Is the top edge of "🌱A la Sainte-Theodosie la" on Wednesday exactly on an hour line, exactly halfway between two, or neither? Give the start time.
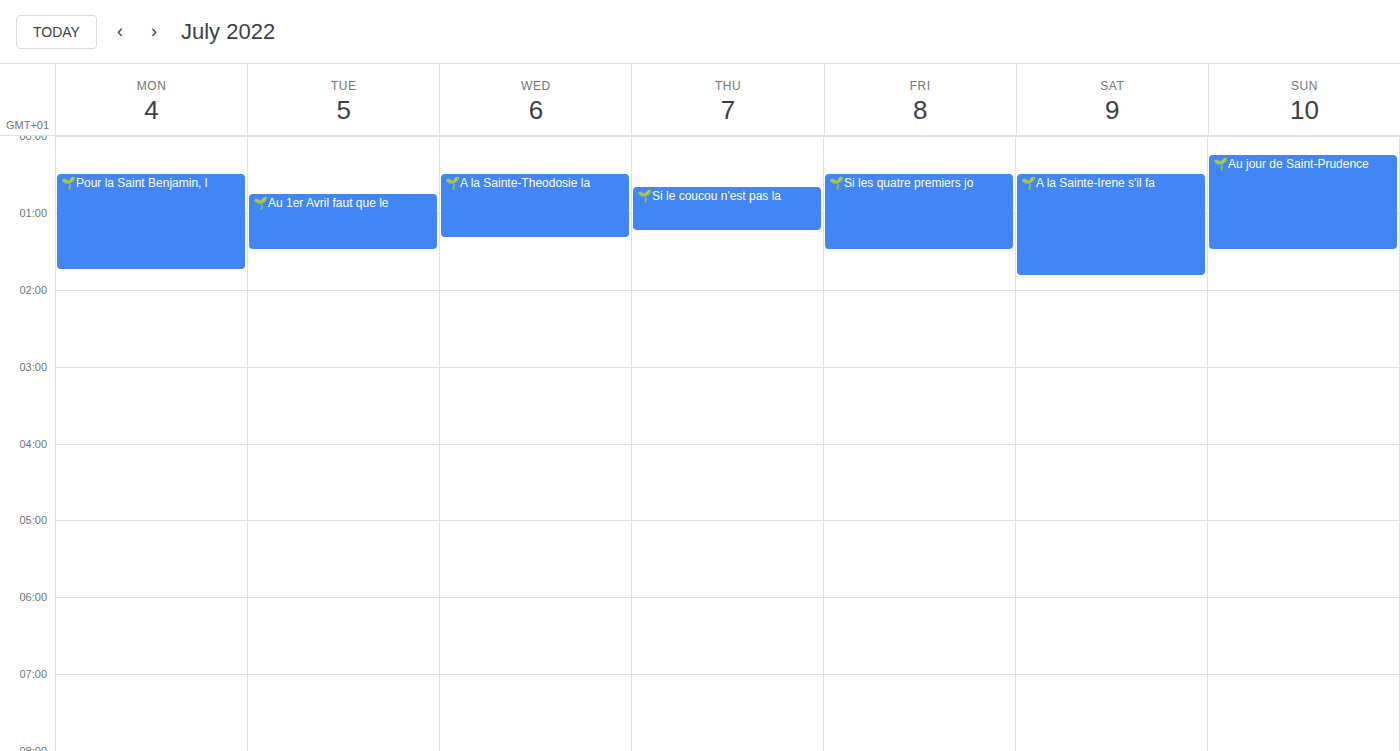
12:30 AM -- halfway between the 12 AM and 1 AM lines.